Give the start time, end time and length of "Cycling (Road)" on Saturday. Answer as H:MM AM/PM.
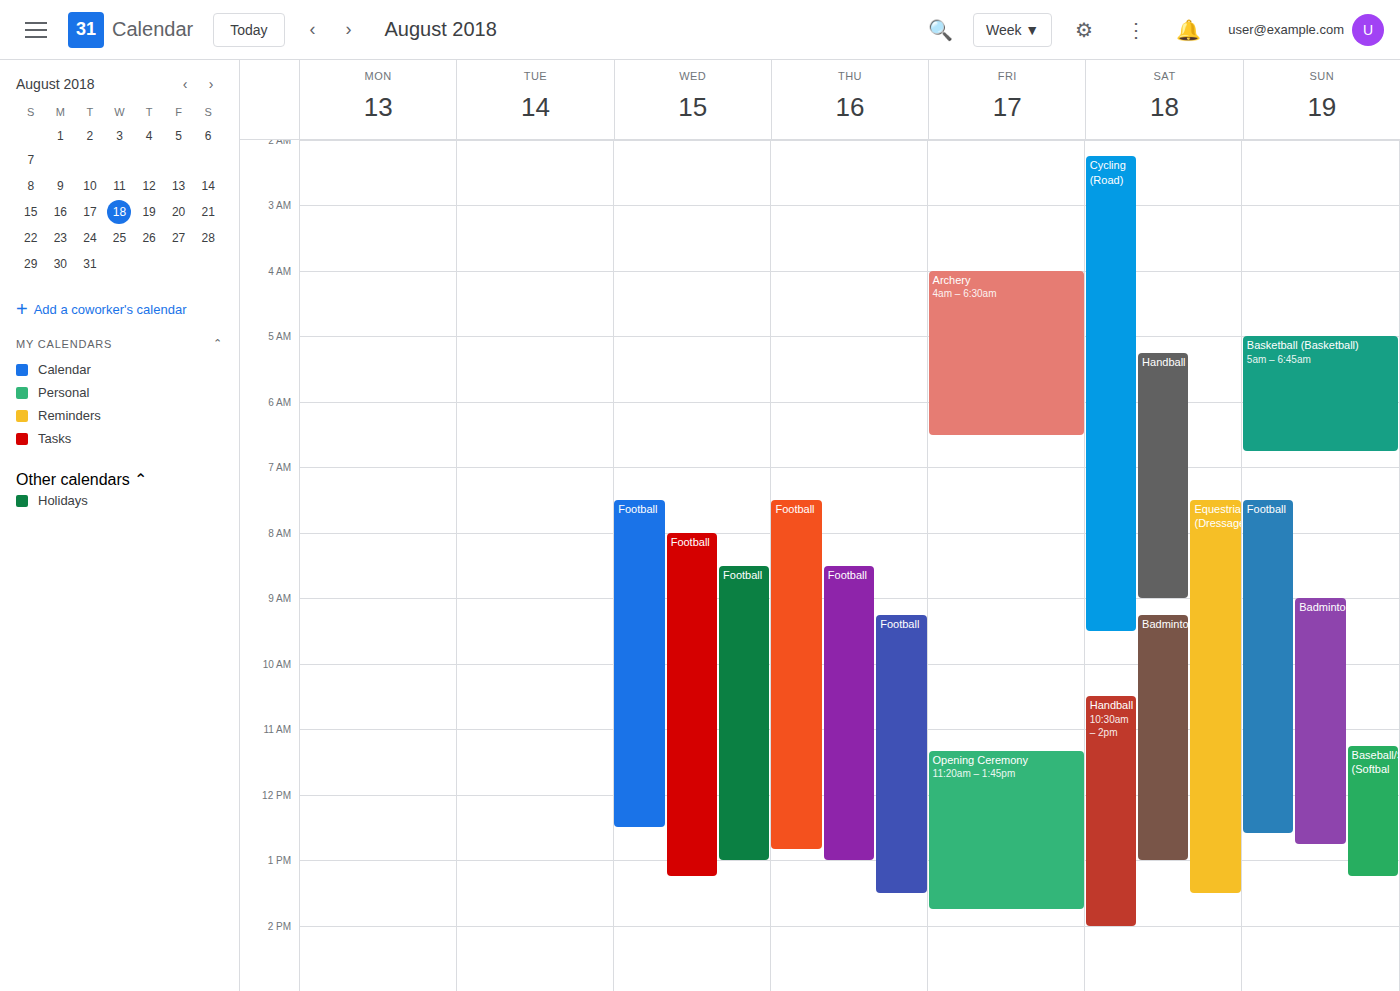
2:15 AM to 9:30 AM, 7 hours 15 minutes